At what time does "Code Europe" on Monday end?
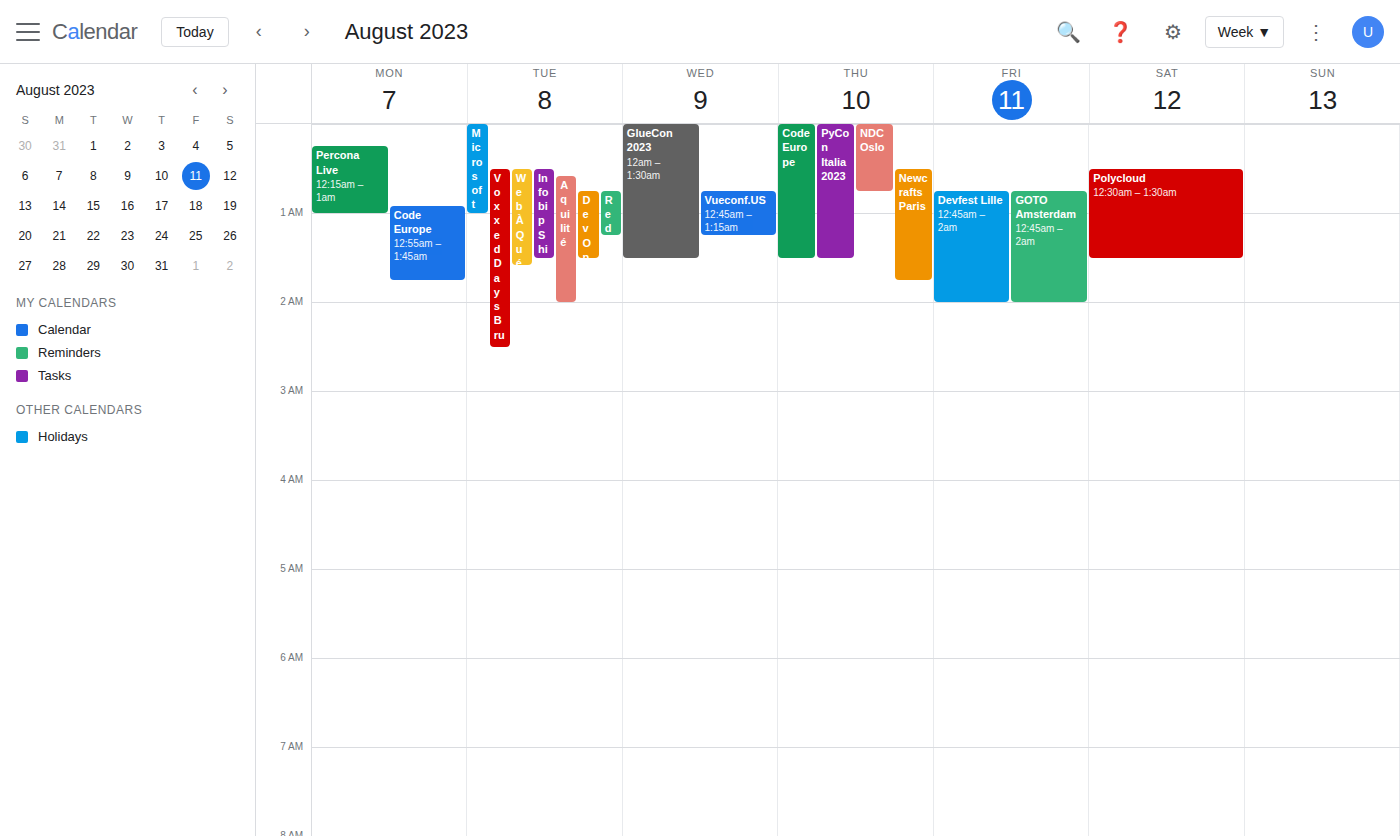
01:45